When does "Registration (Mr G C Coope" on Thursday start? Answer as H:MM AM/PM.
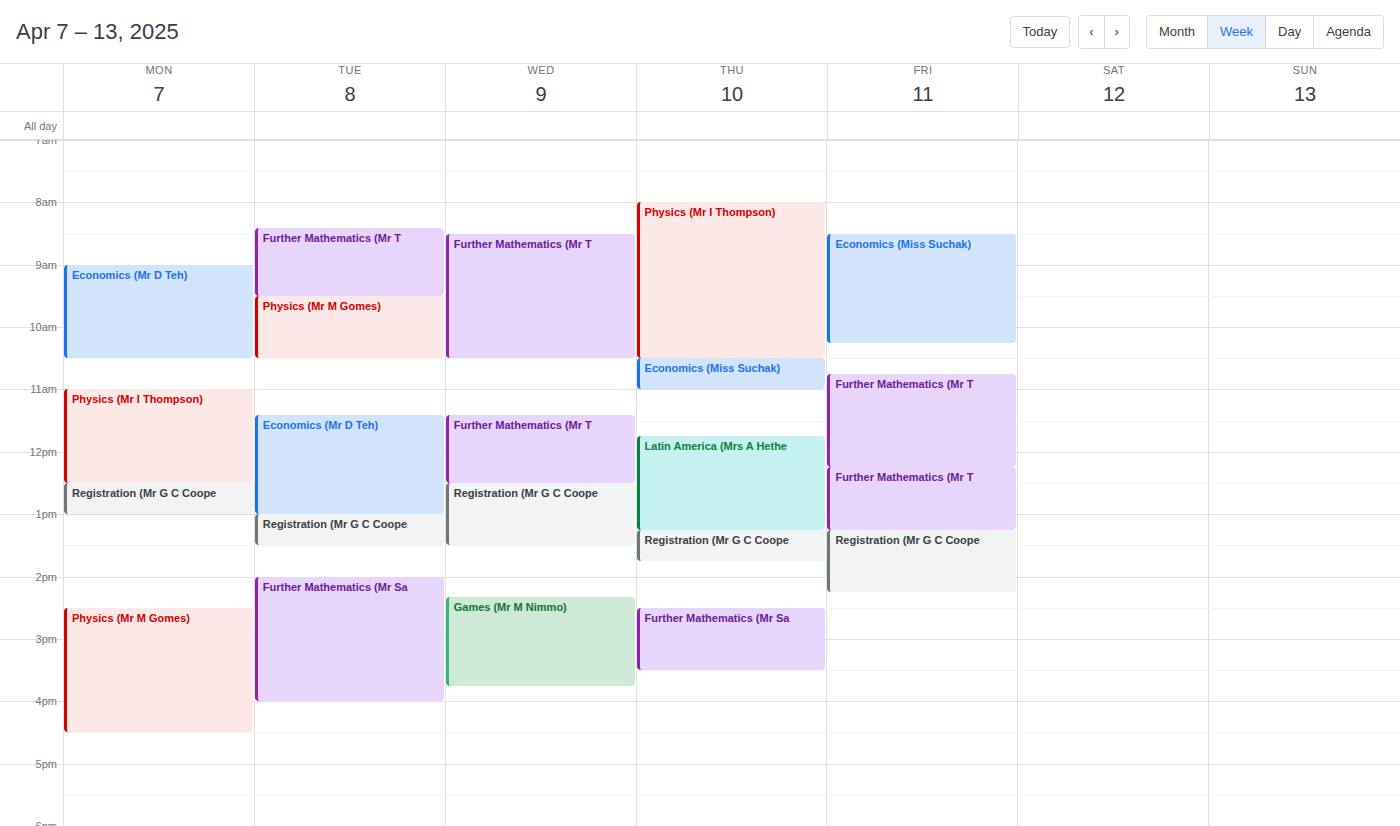
1:15 PM